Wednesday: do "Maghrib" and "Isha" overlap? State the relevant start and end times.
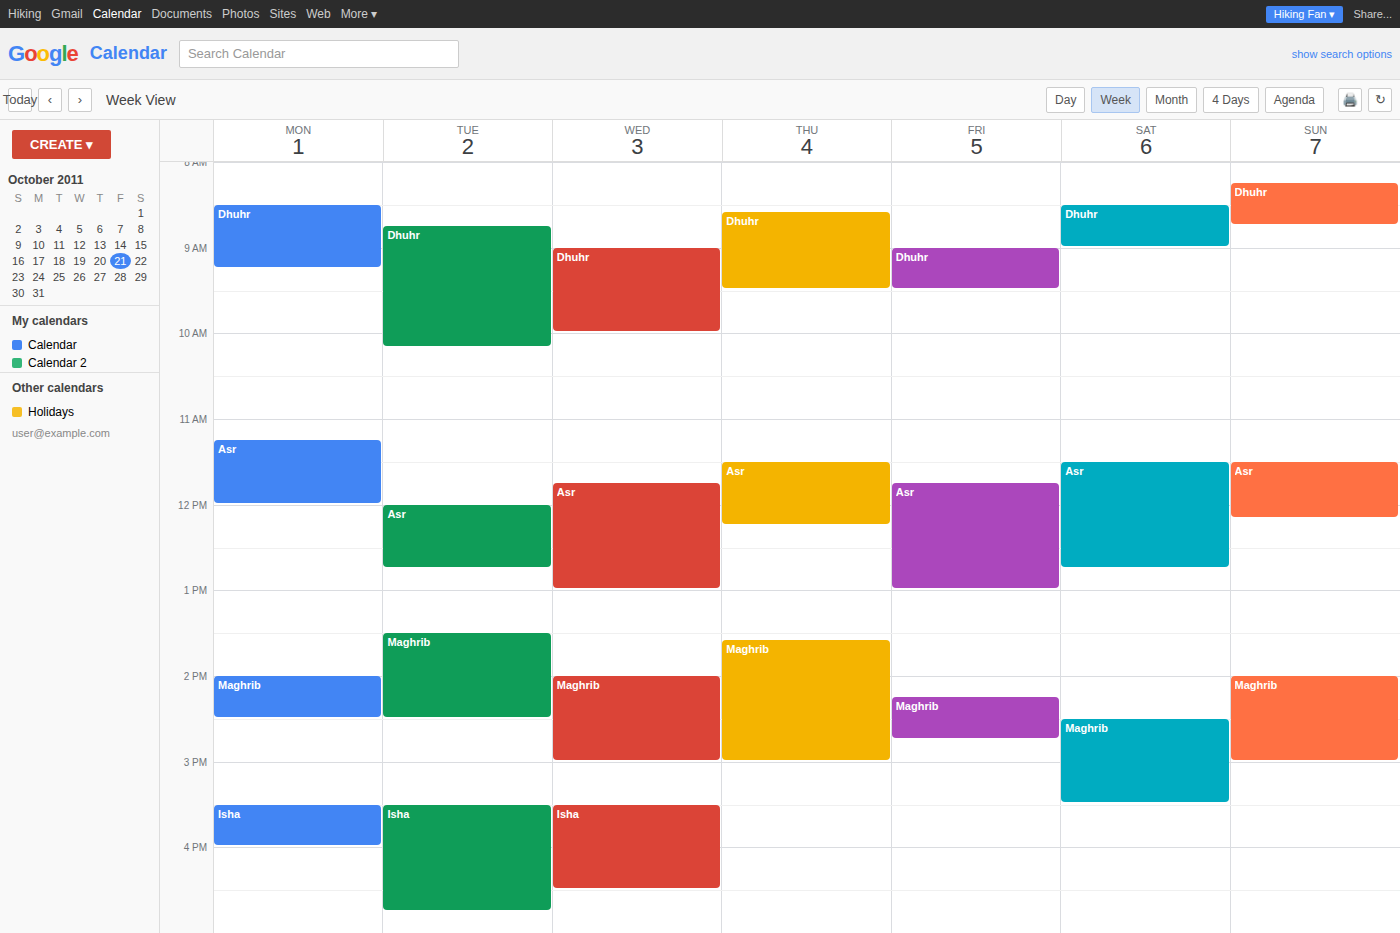
"Maghrib" ends at 3:00 PM and "Isha" starts at 3:30 PM -- no overlap.